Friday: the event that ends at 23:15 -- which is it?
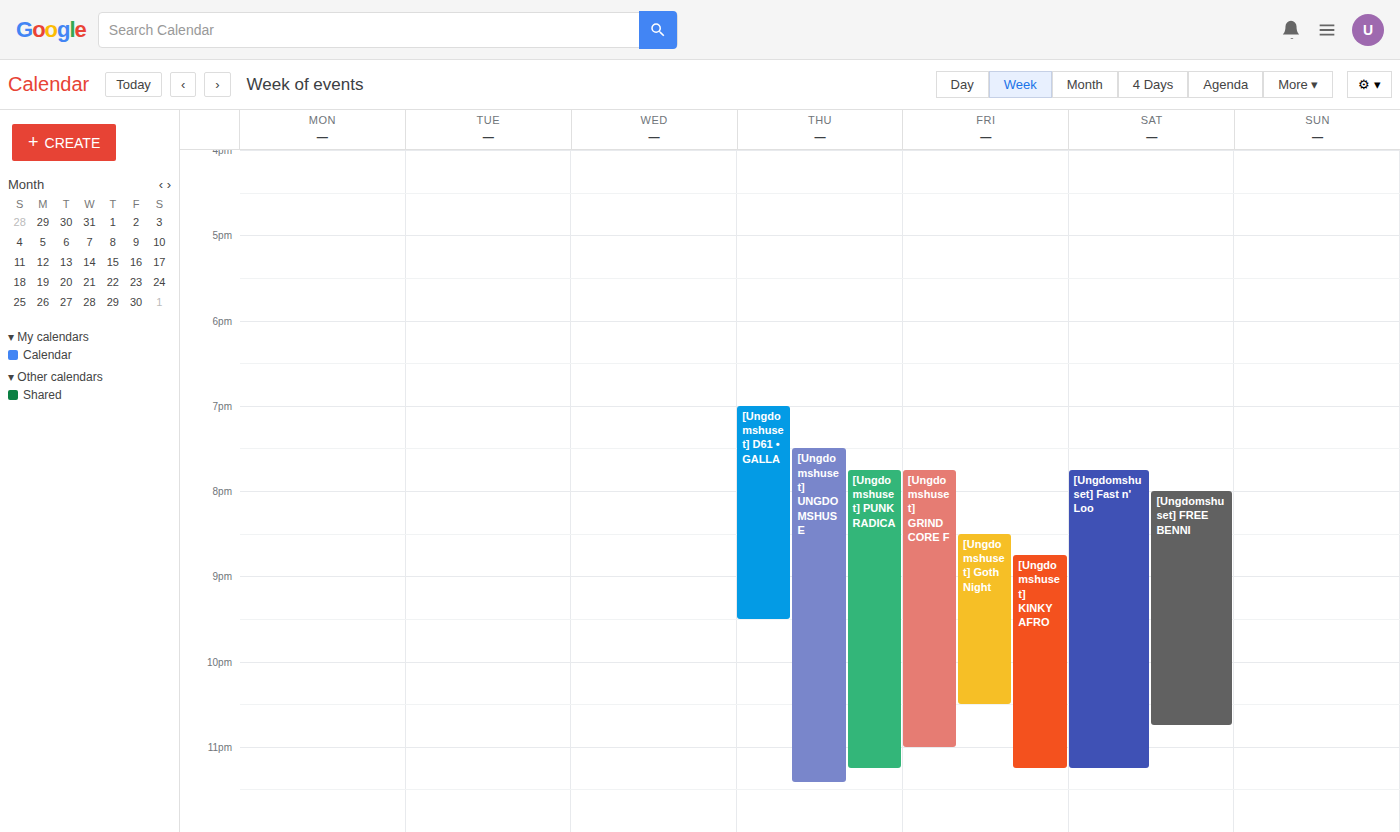
"[Ungdomshuset] KINKY AFRO"